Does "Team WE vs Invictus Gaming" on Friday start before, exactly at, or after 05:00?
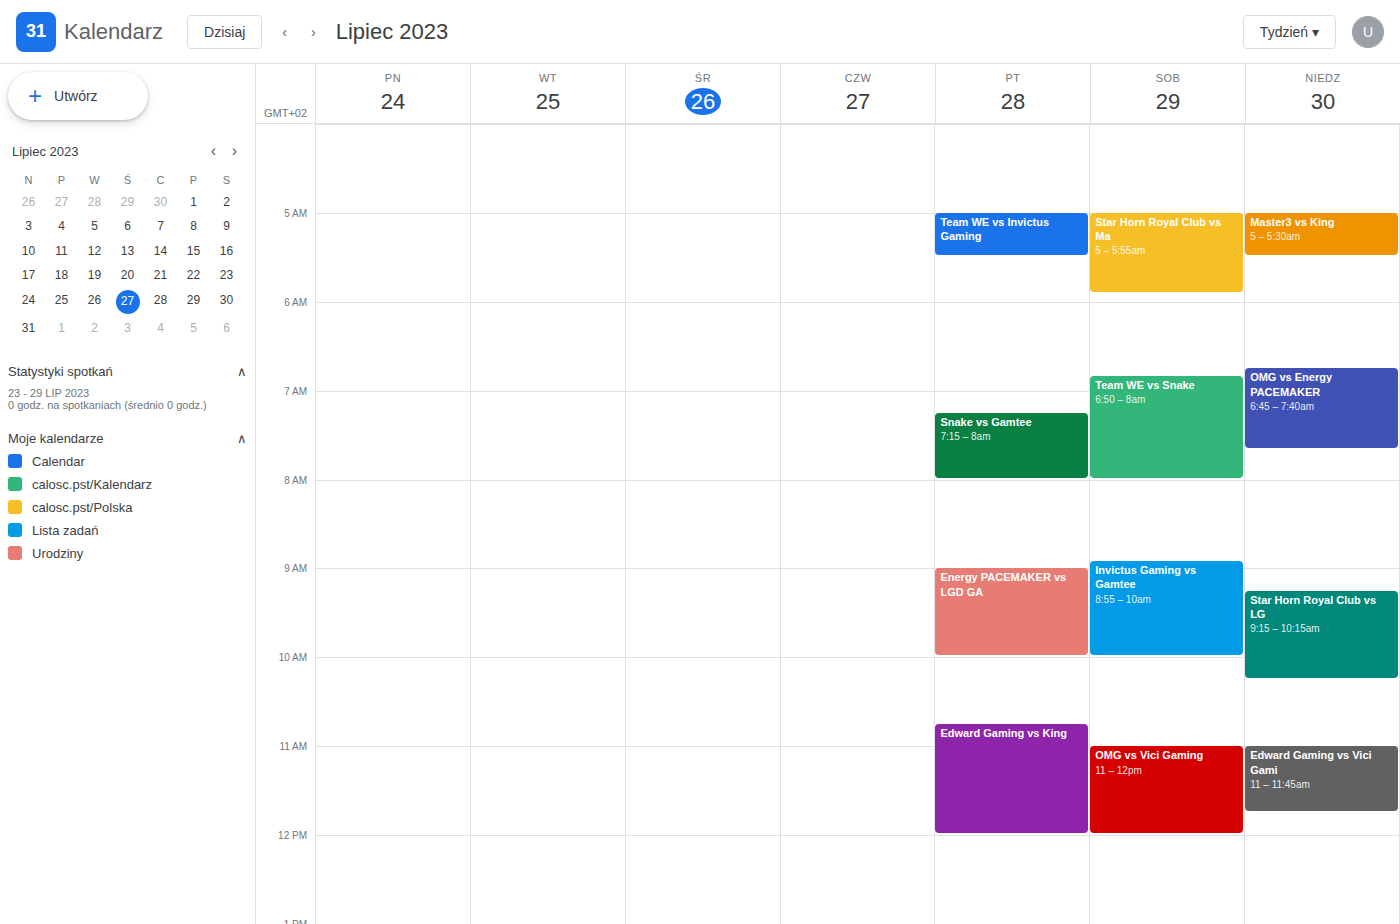
05:00 -- exactly at 05:00, on the 05:00 line.